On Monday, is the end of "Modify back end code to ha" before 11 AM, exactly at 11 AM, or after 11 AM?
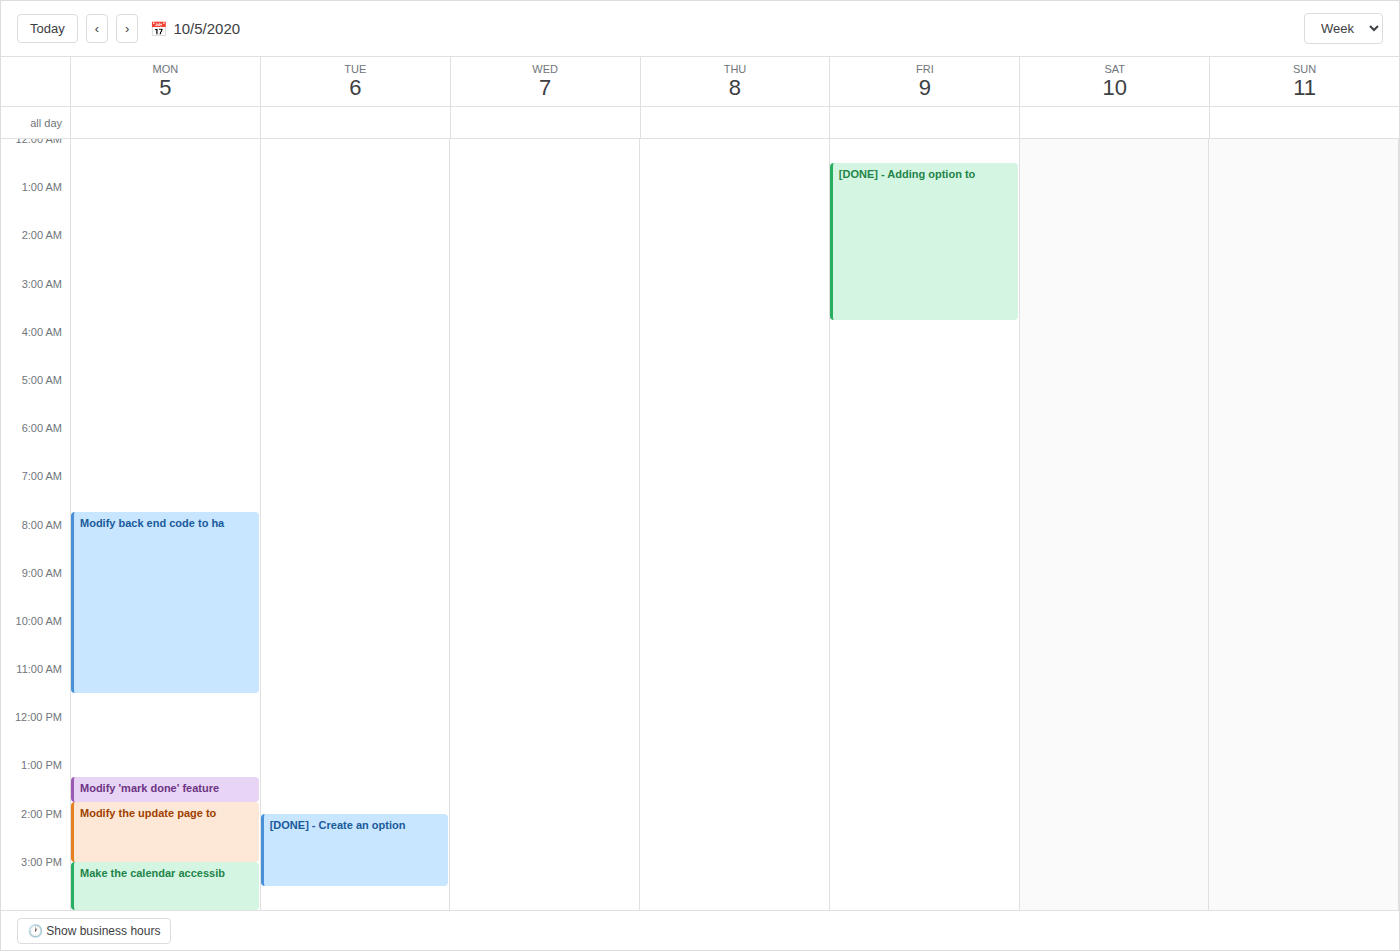
11:30 AM -- after 11 AM, 30 minutes below the 11 AM line.